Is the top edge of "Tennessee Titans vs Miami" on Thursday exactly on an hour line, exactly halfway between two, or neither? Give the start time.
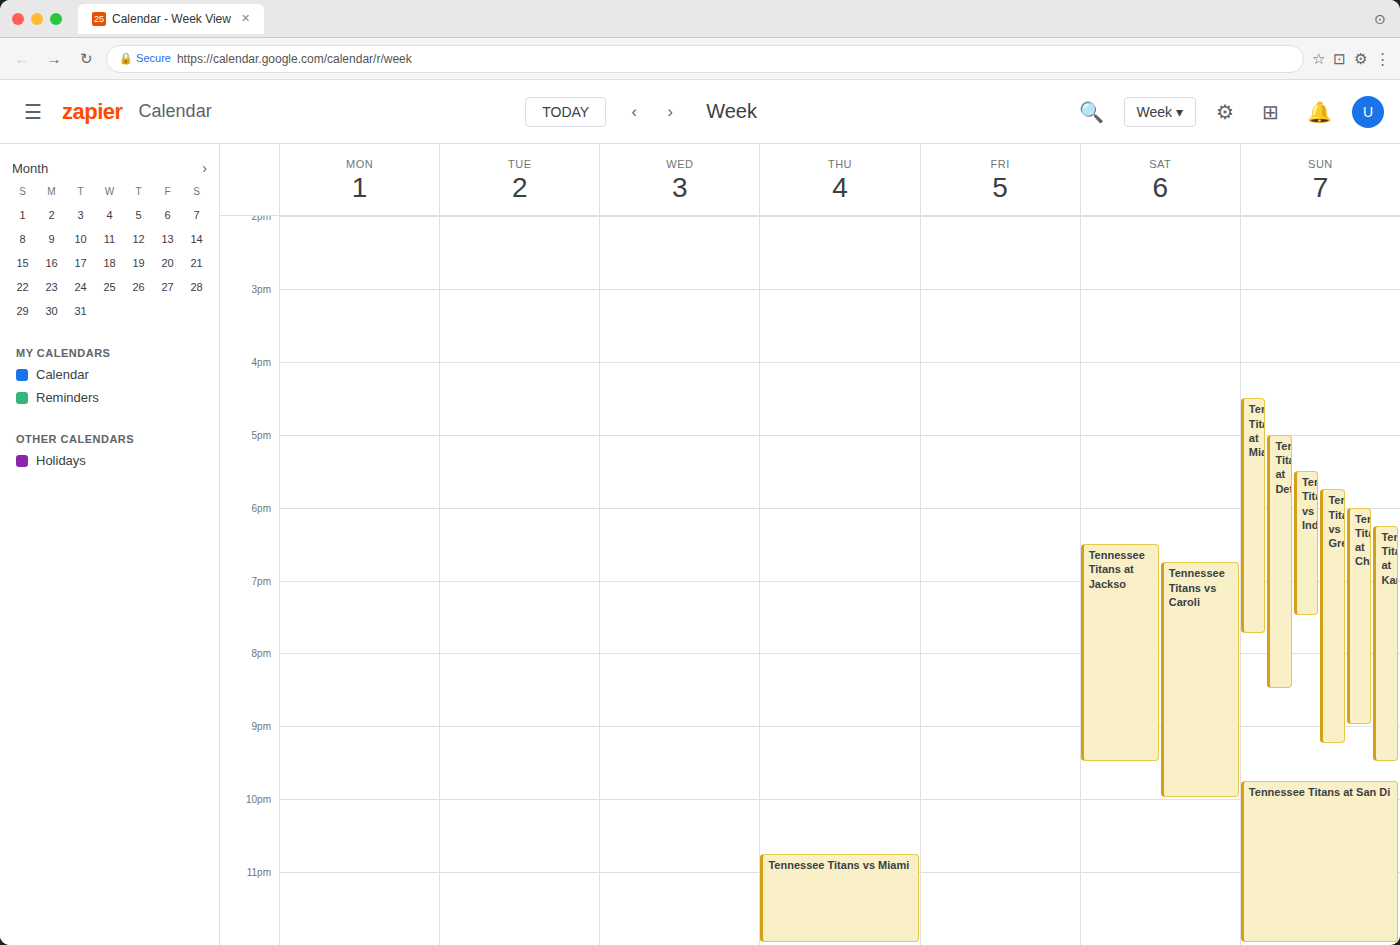
10:45 PM -- neither: three quarters of the way from the 10 PM line to the 11 PM line.